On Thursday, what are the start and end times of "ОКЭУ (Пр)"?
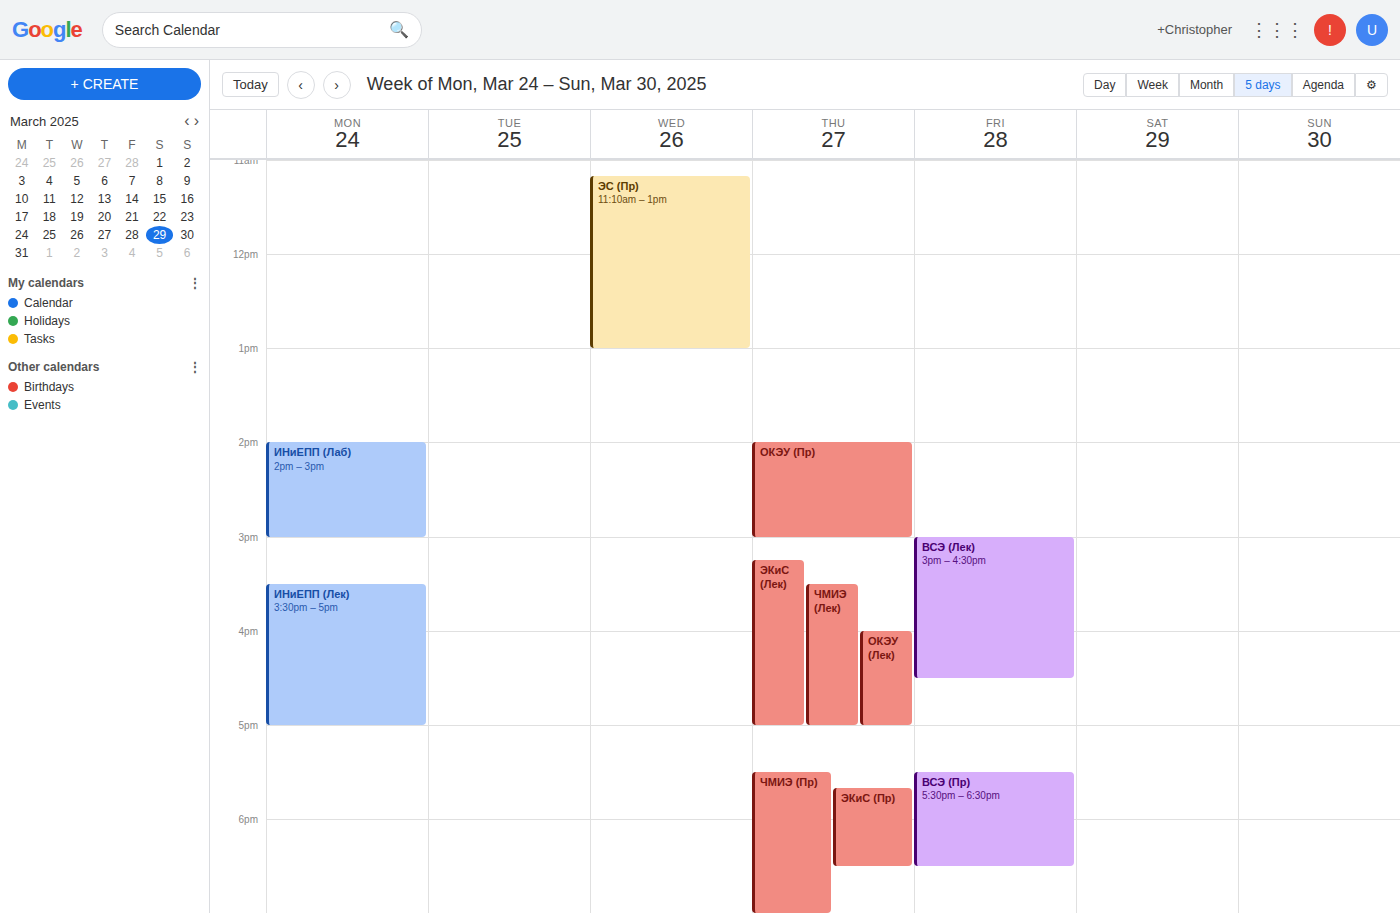
2:00 PM to 3:00 PM